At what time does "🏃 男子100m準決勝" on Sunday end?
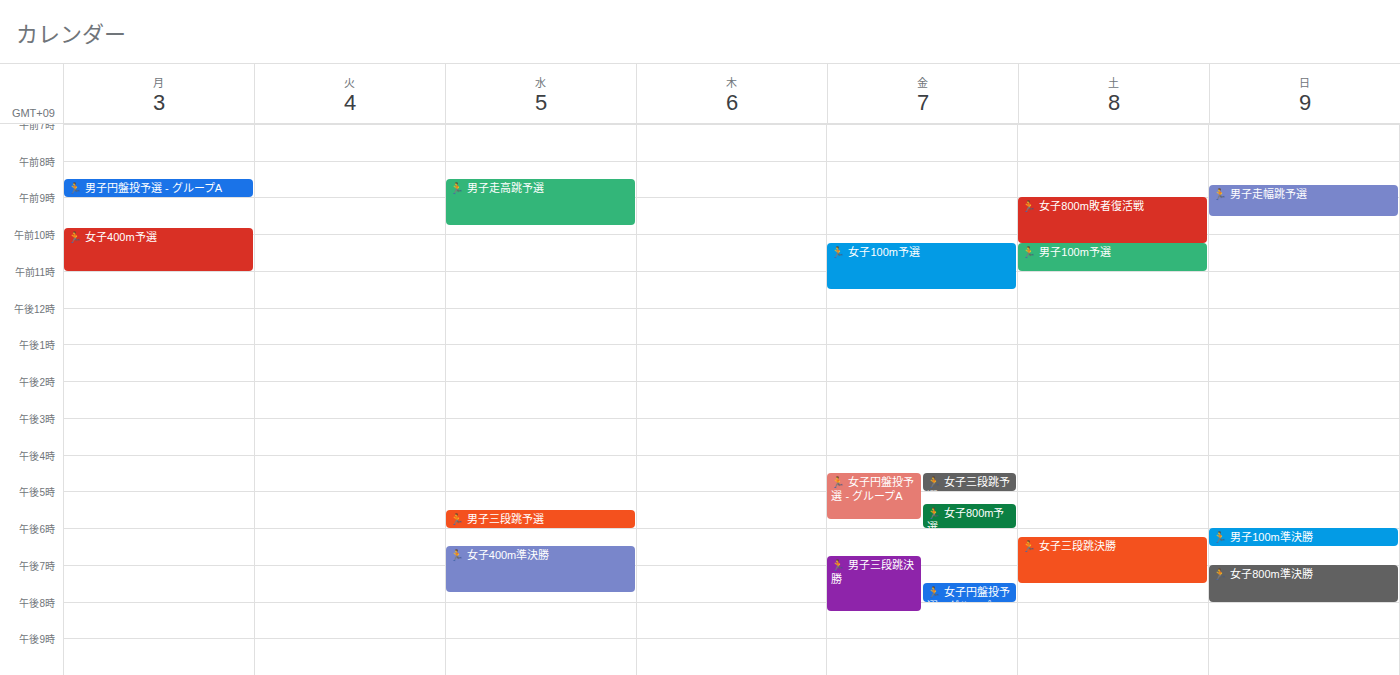
18:30